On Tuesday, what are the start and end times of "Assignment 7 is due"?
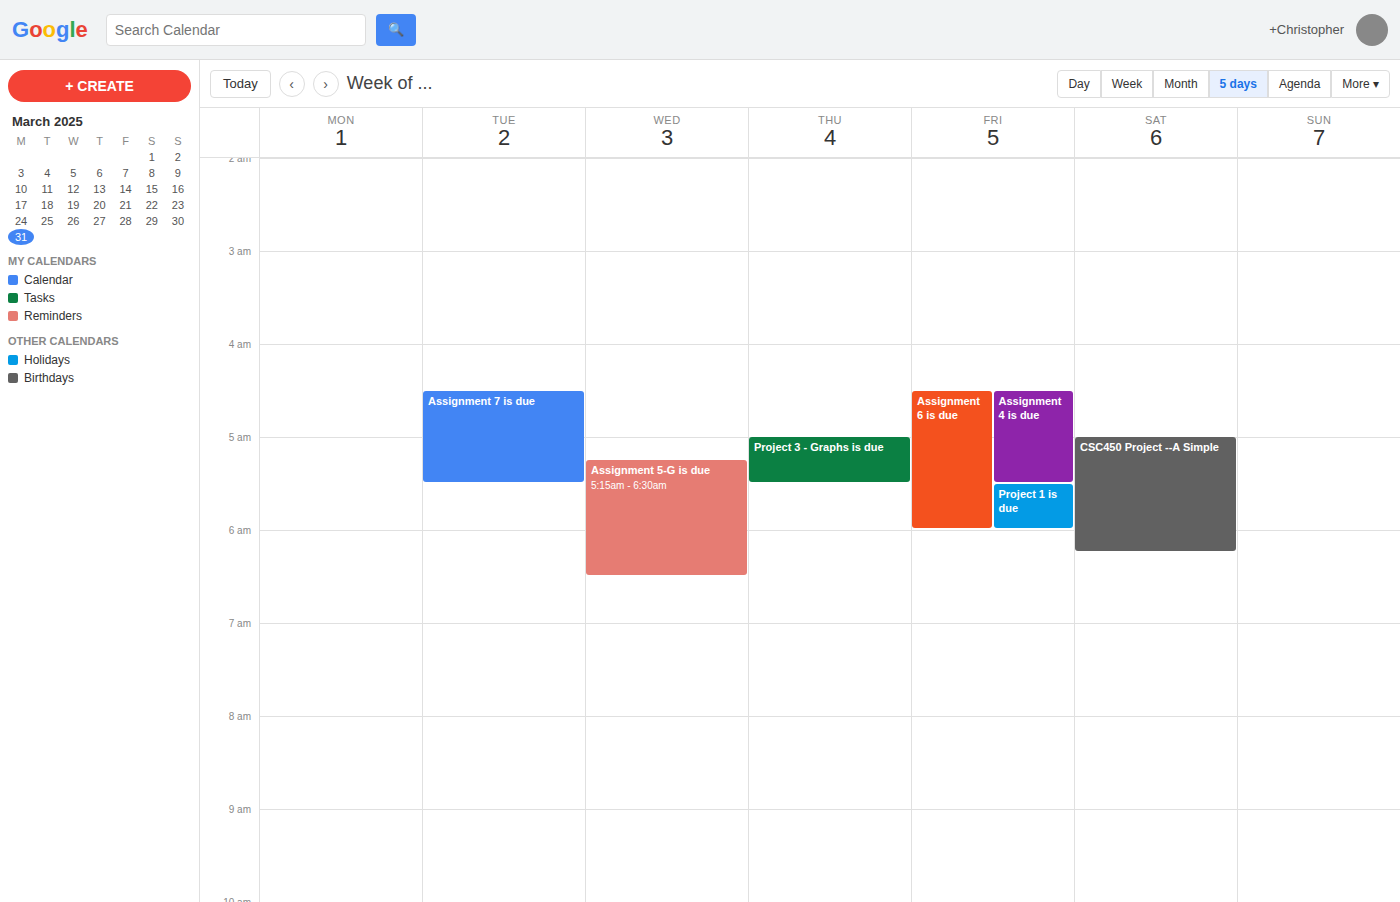
4:30 AM to 5:30 AM